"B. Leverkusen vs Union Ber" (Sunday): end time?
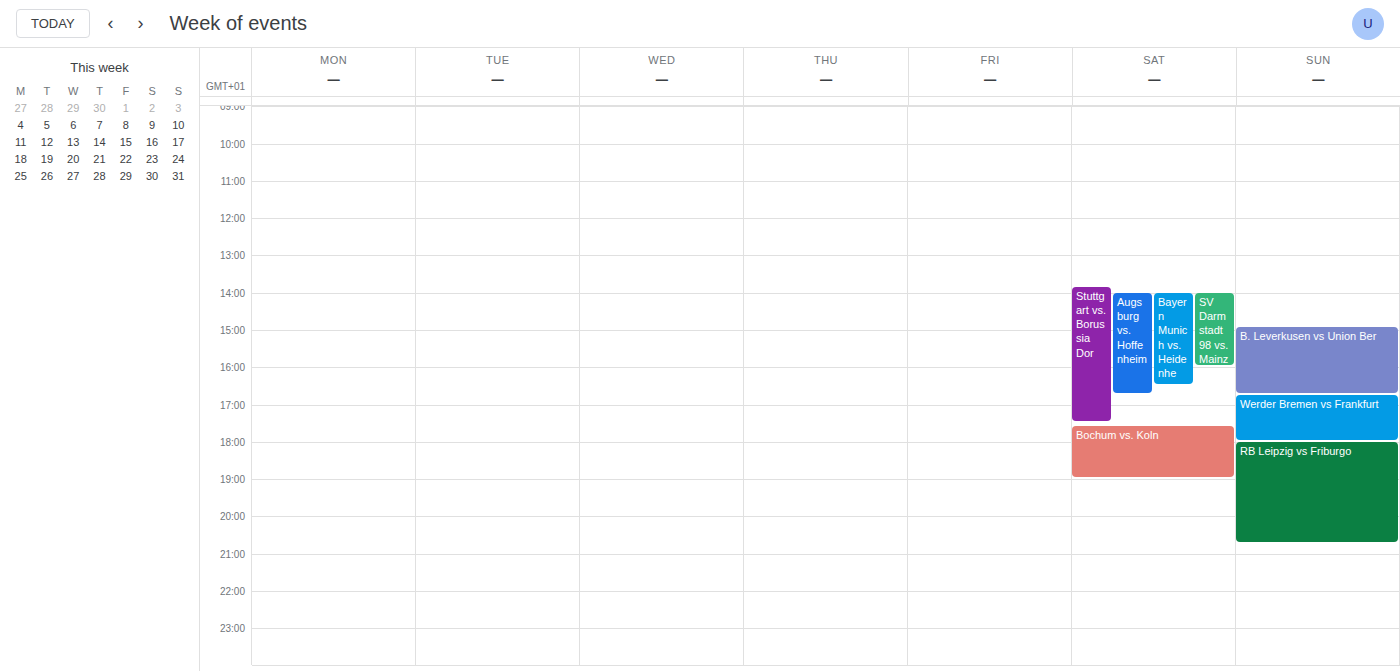
16:45